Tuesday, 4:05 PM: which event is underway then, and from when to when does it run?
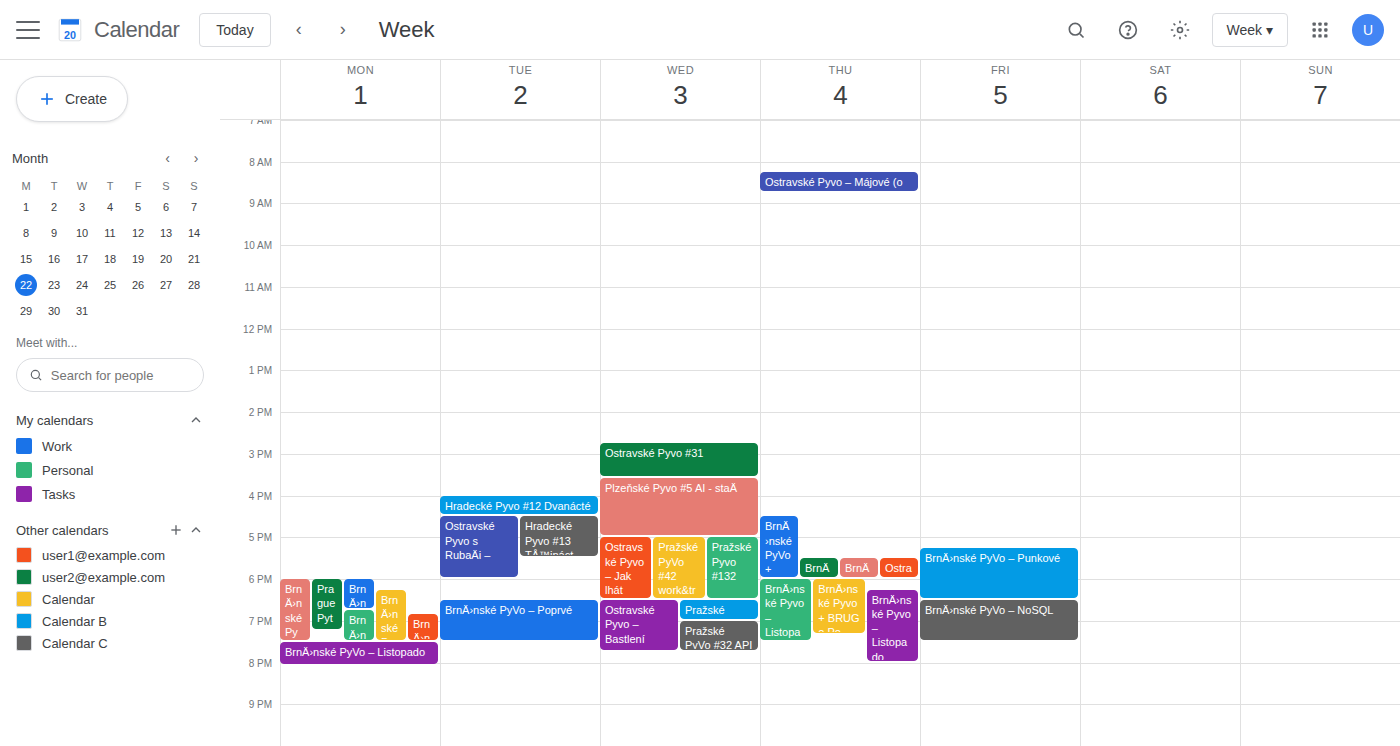
"Hradecké Pyvo #12 Dvanácté", 4:00 PM to 4:30 PM